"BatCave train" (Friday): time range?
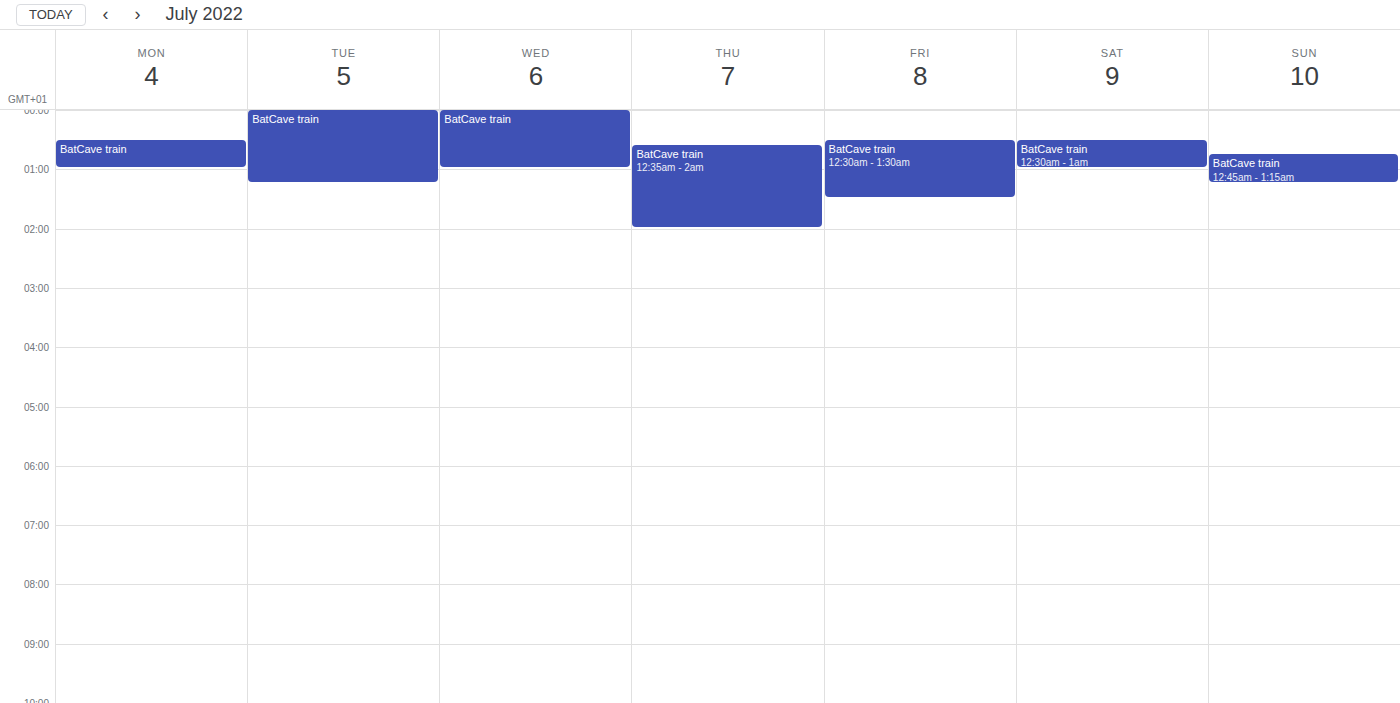
12:30 AM to 1:30 AM